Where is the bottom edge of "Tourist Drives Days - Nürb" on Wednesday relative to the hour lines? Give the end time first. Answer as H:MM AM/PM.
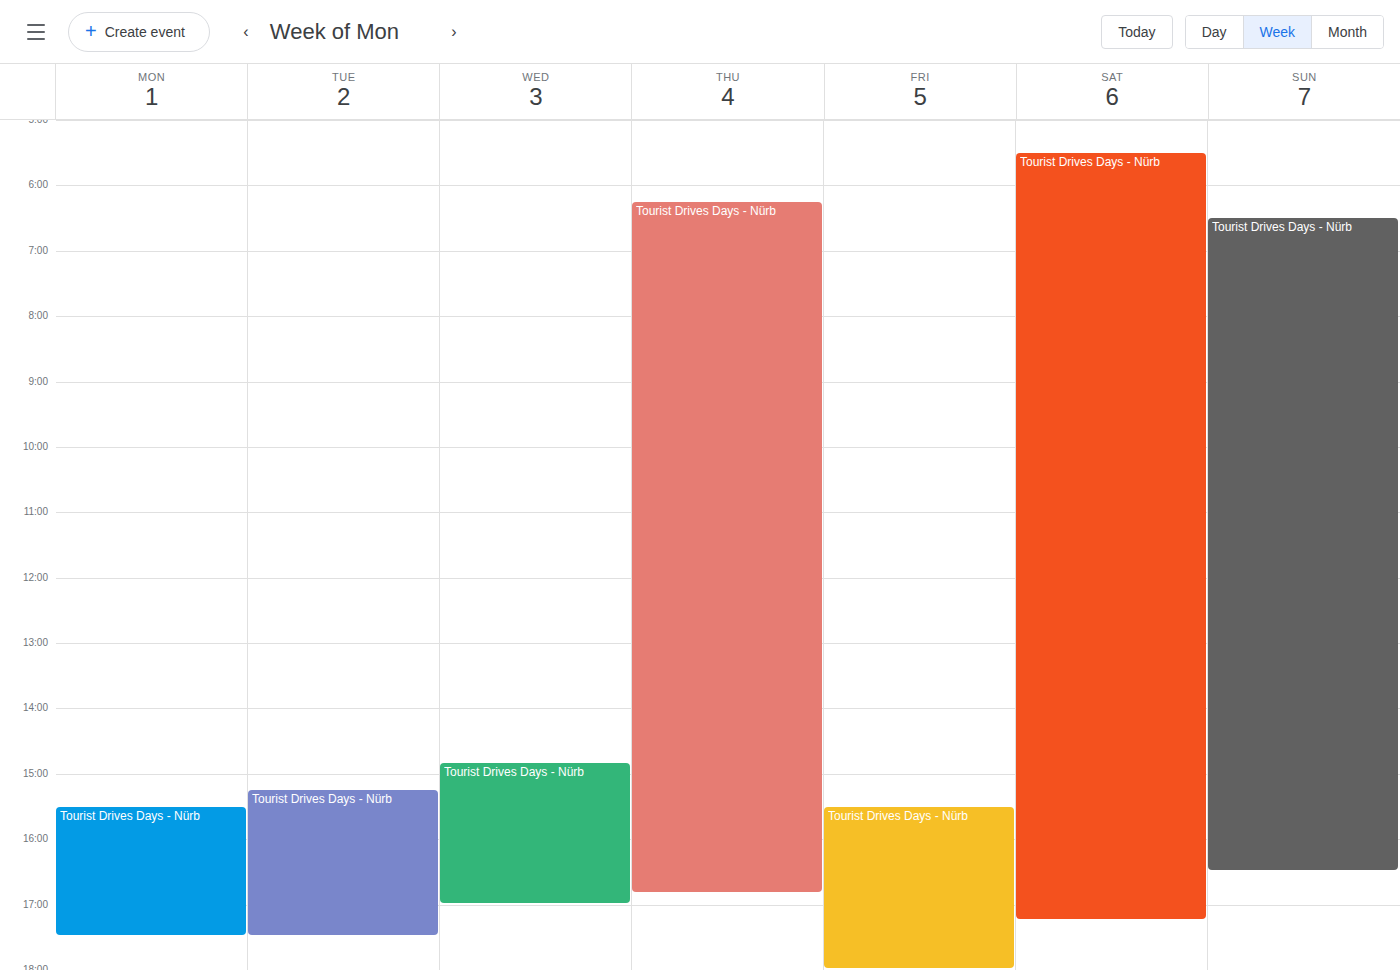
5:00 PM -- exactly on the 5 PM line.